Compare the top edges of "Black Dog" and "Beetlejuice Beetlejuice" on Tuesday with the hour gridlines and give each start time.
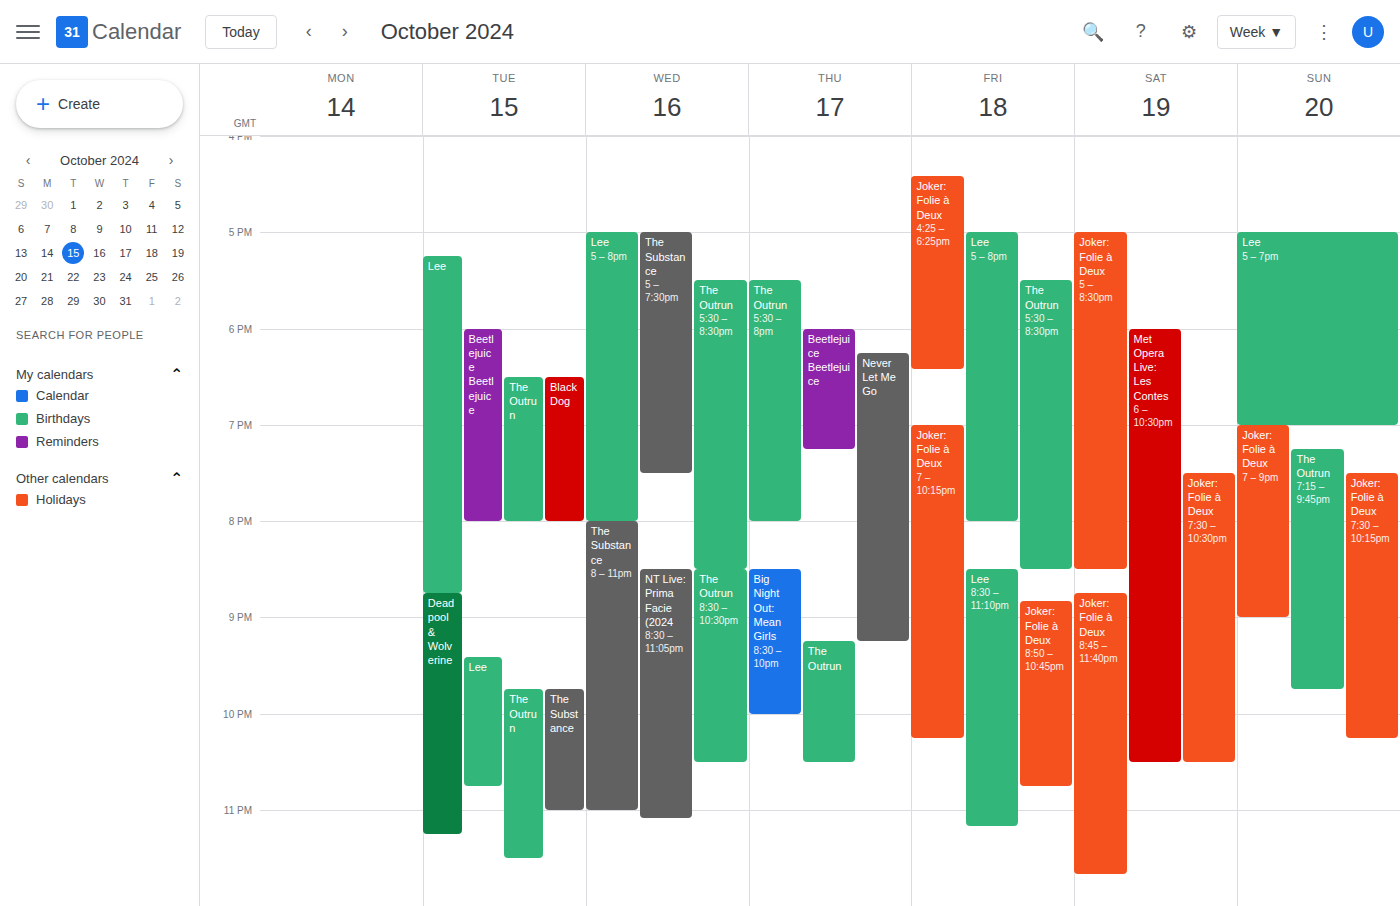
"Black Dog": 6:30 PM, halfway between the 6 PM and 7 PM lines. "Beetlejuice Beetlejuice": 6:00 PM, exactly on the 6 PM line.